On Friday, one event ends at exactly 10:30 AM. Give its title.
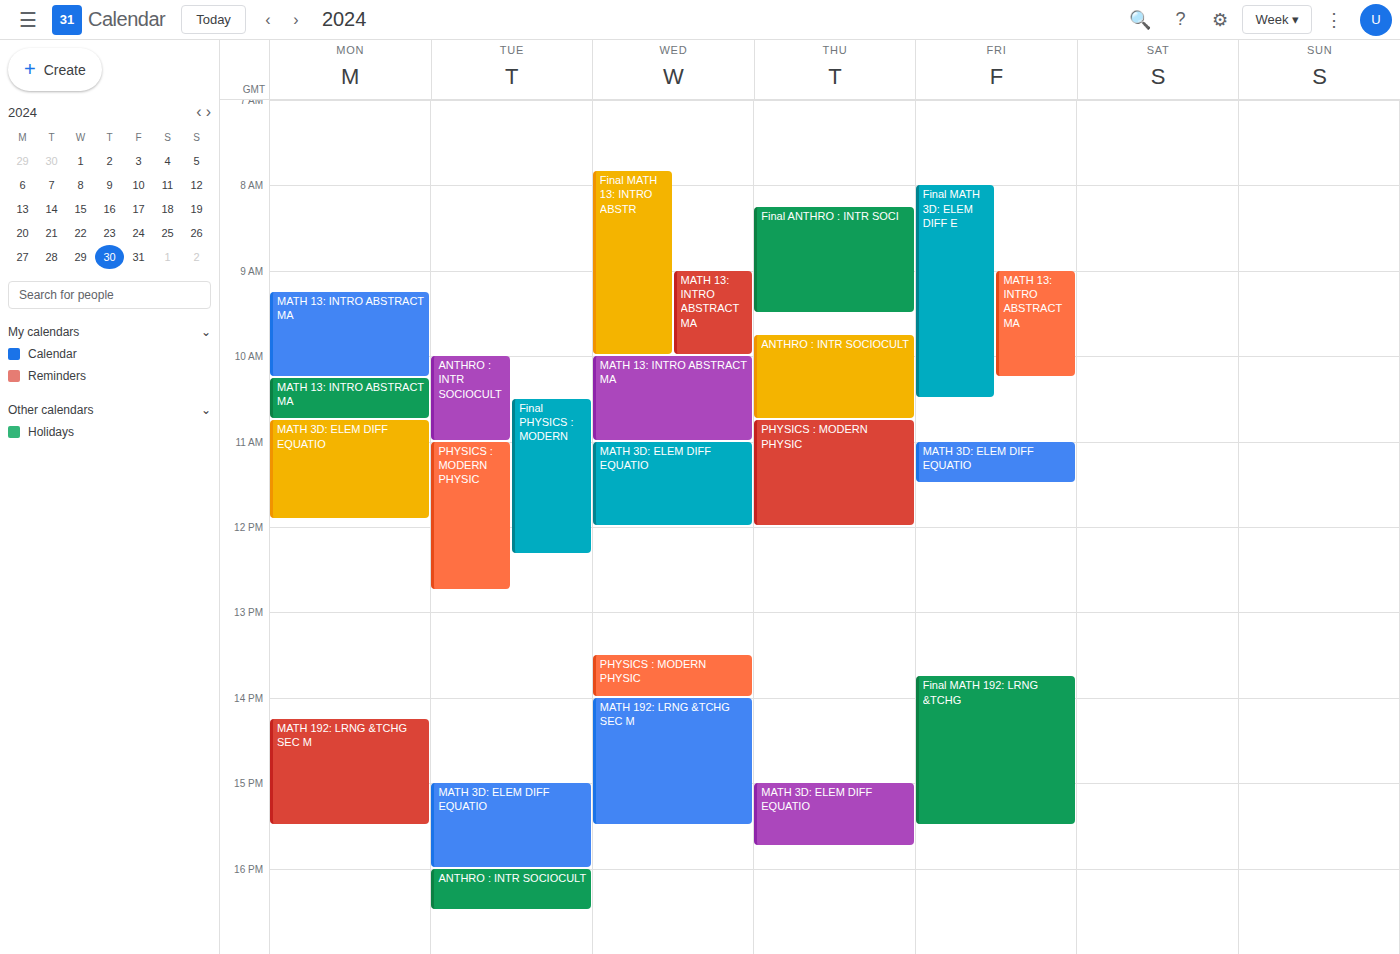
"Final MATH 3D: ELEM DIFF E"